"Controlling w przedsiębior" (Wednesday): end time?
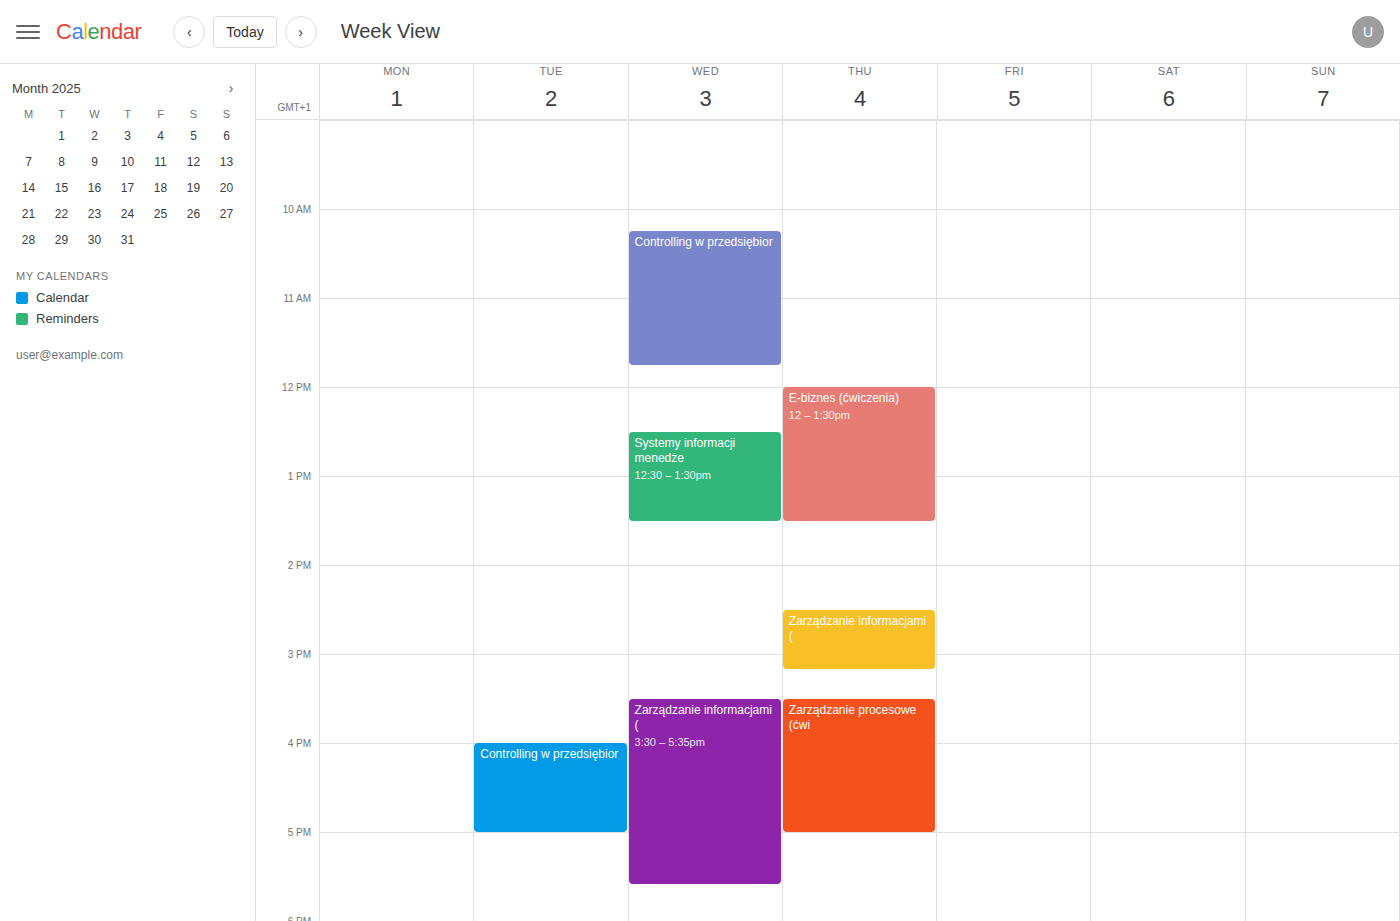
11:45 AM